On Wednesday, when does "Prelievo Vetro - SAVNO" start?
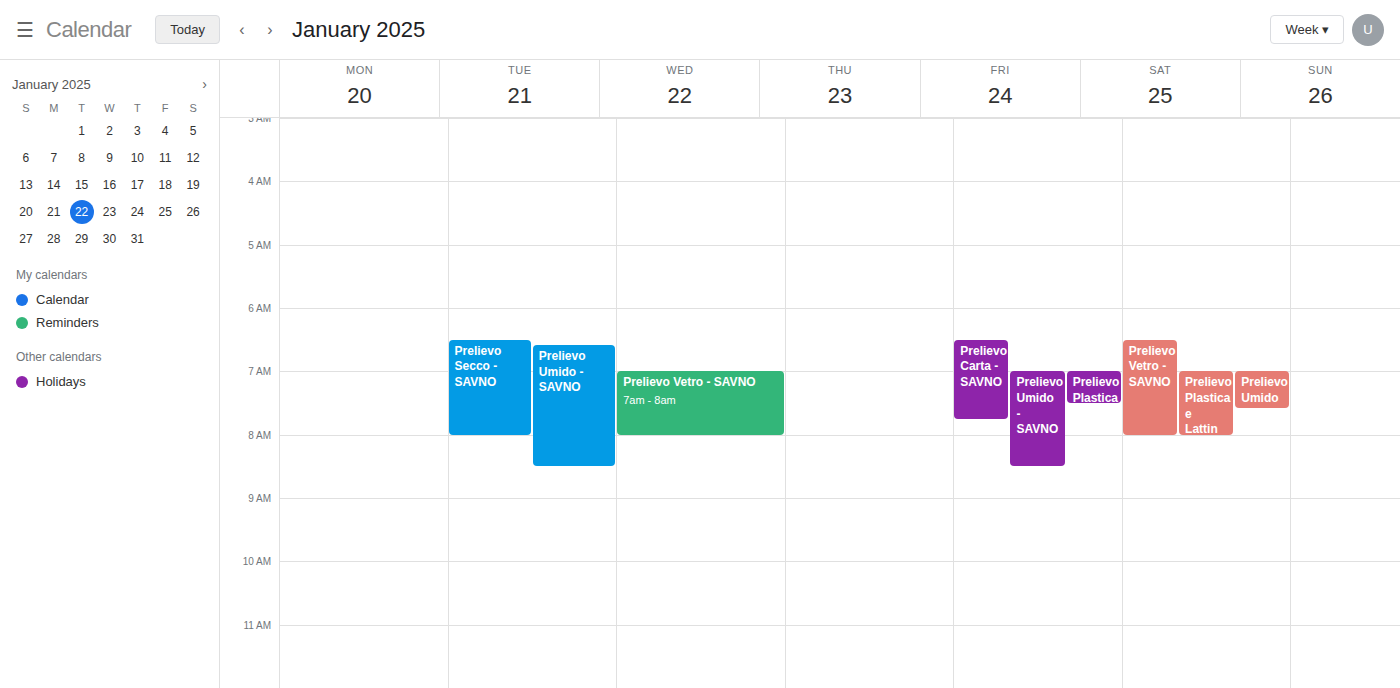
07:00